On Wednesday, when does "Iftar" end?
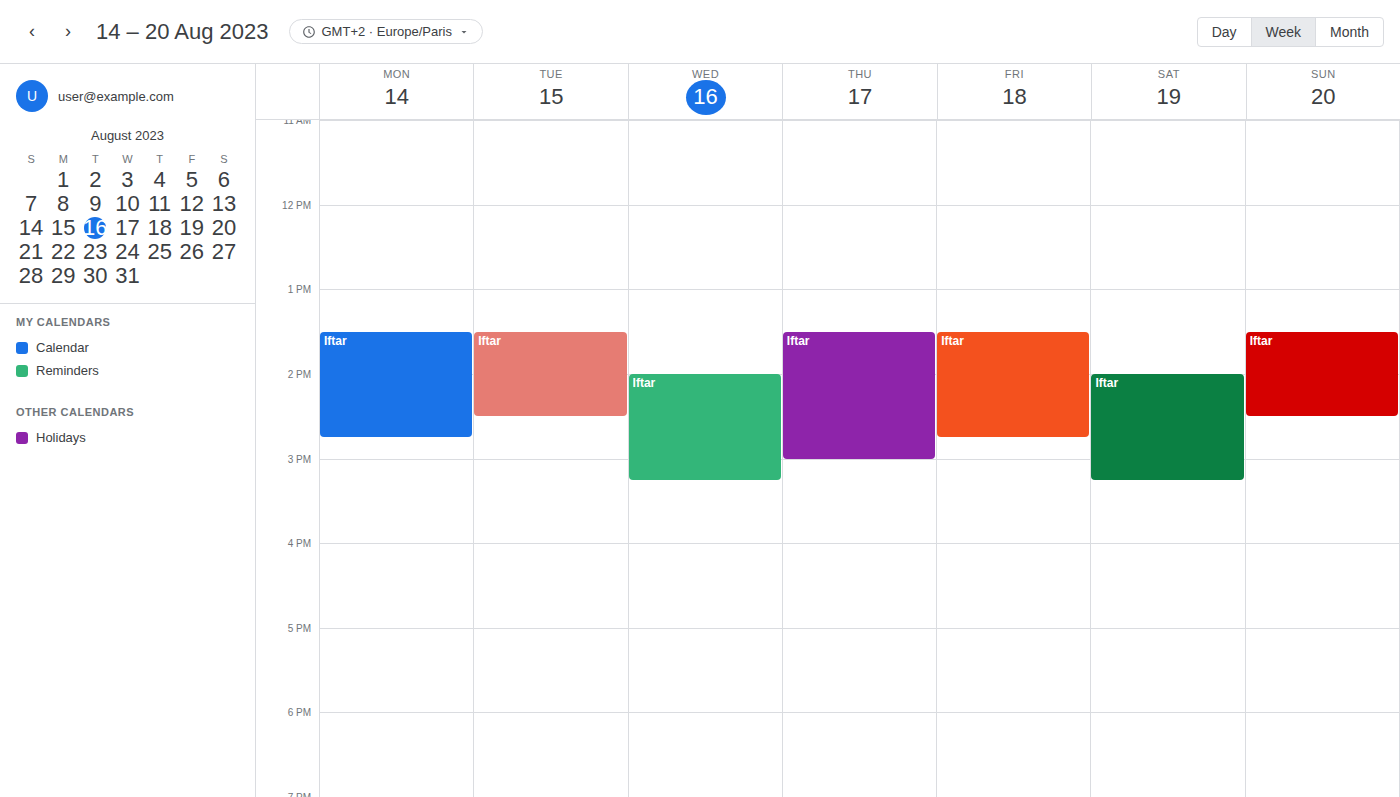
3:15 PM